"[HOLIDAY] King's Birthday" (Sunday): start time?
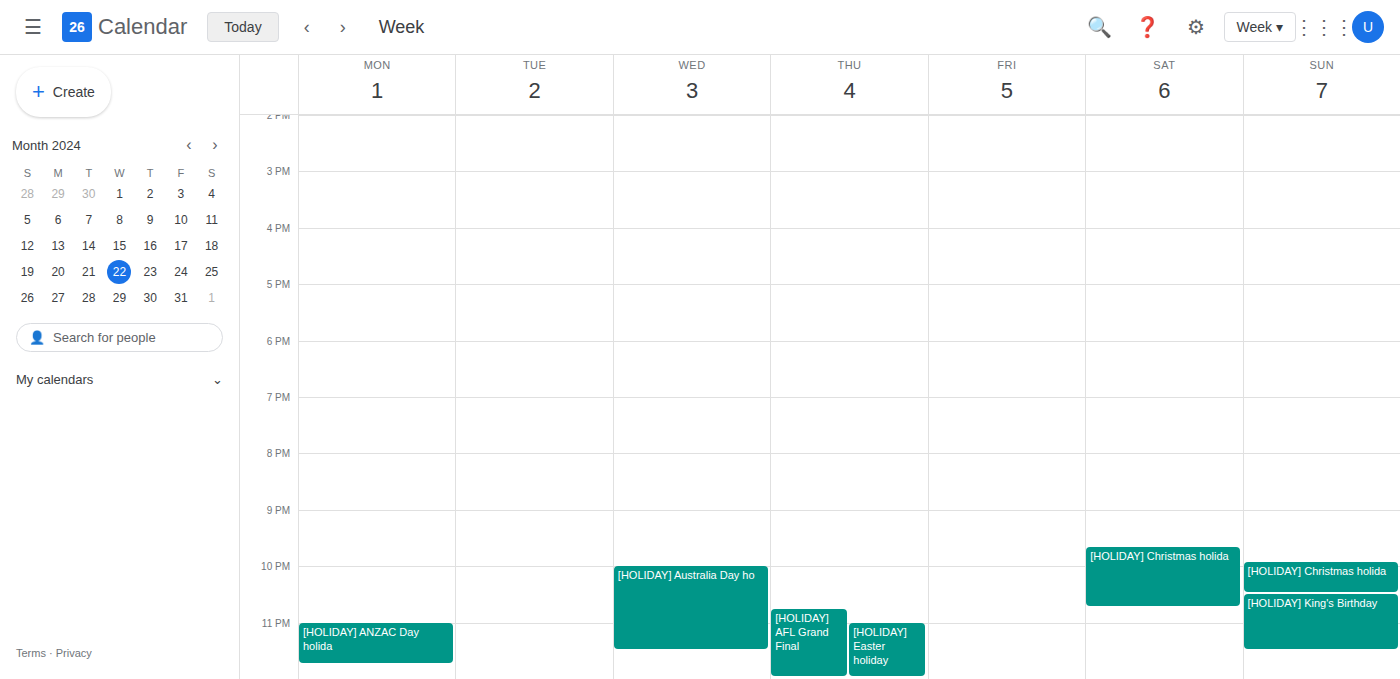
10:30 PM